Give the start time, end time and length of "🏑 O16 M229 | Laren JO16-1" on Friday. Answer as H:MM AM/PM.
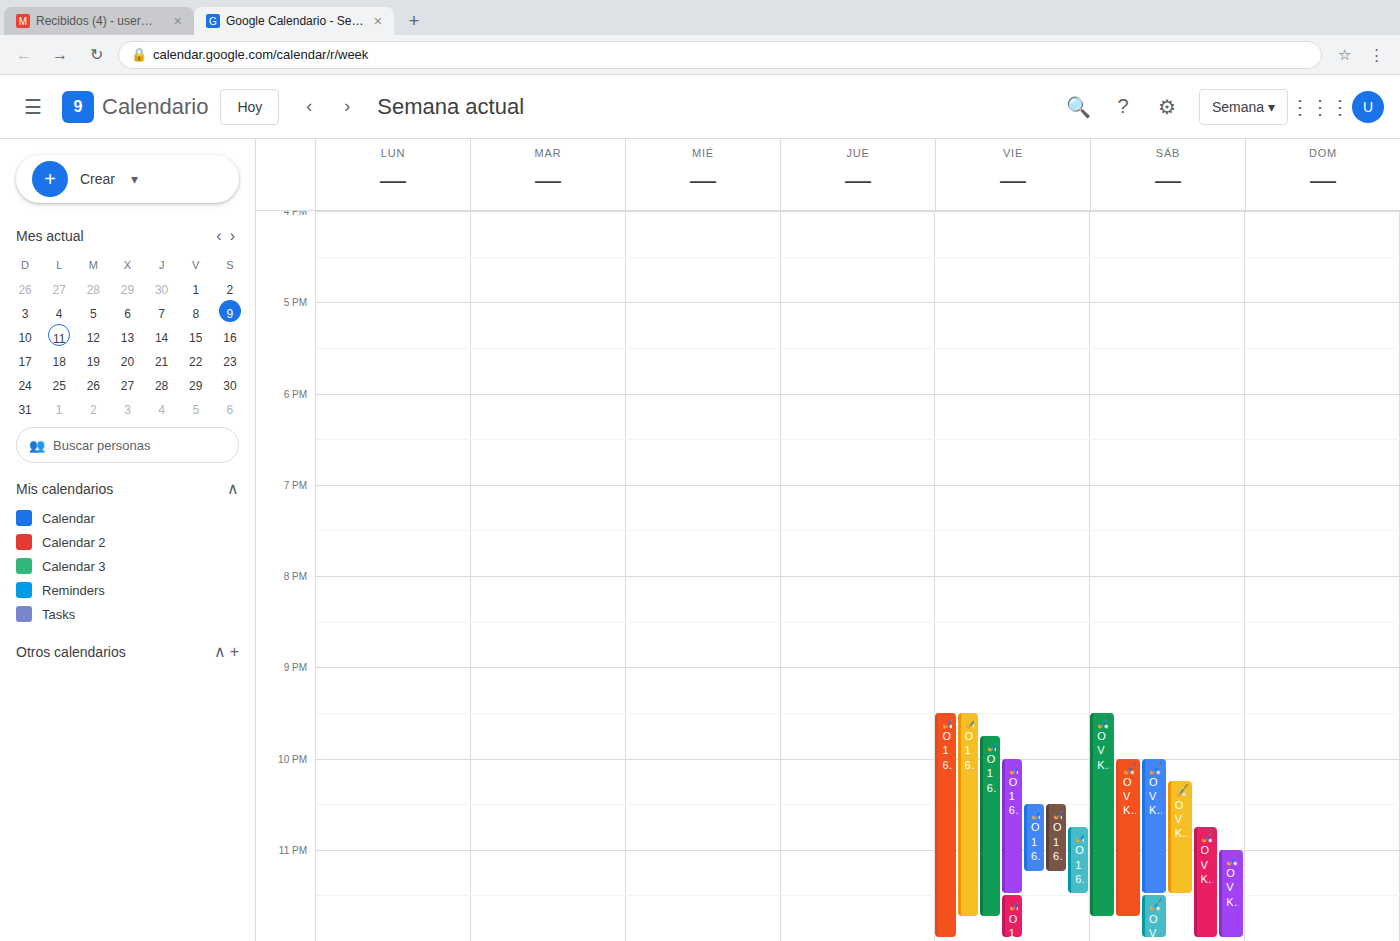
10:30 PM to 11:15 PM, 45 minutes